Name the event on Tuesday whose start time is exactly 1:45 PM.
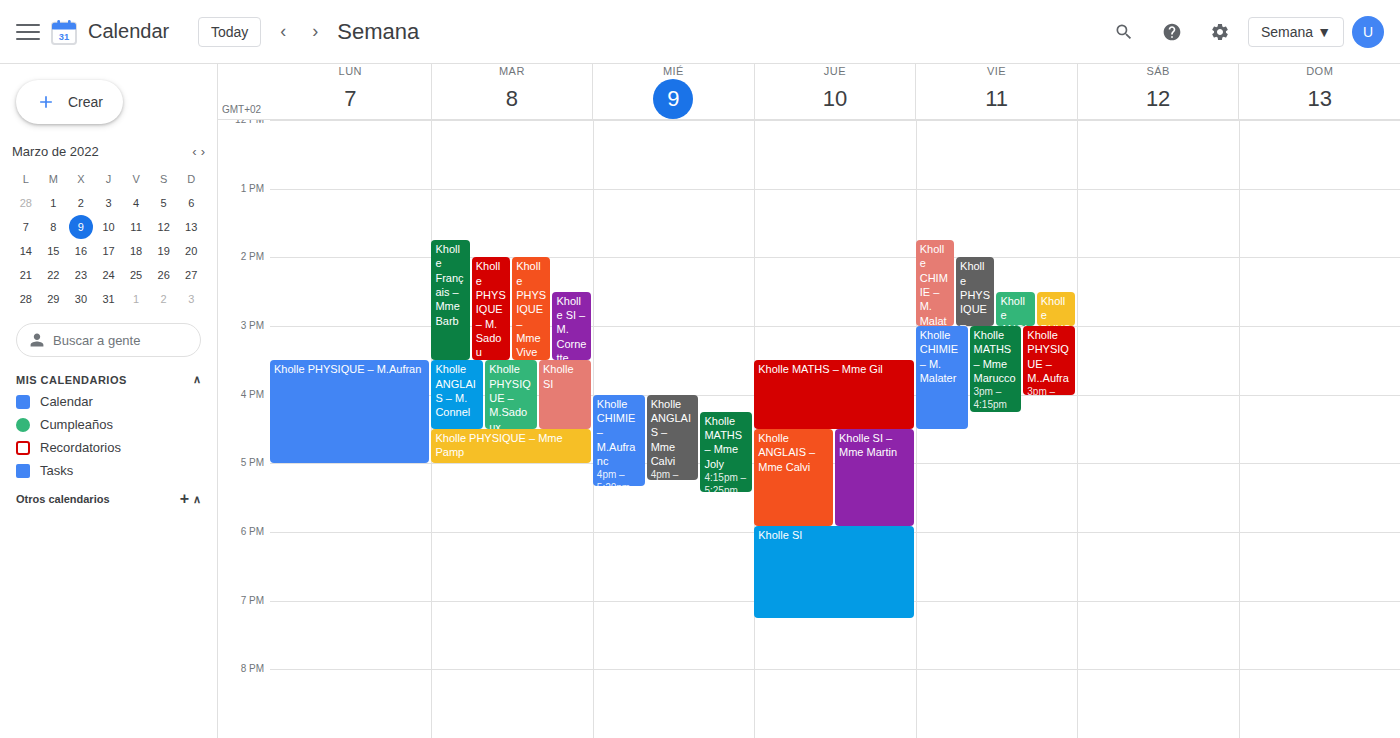
"Kholle Français – Mme Barb"